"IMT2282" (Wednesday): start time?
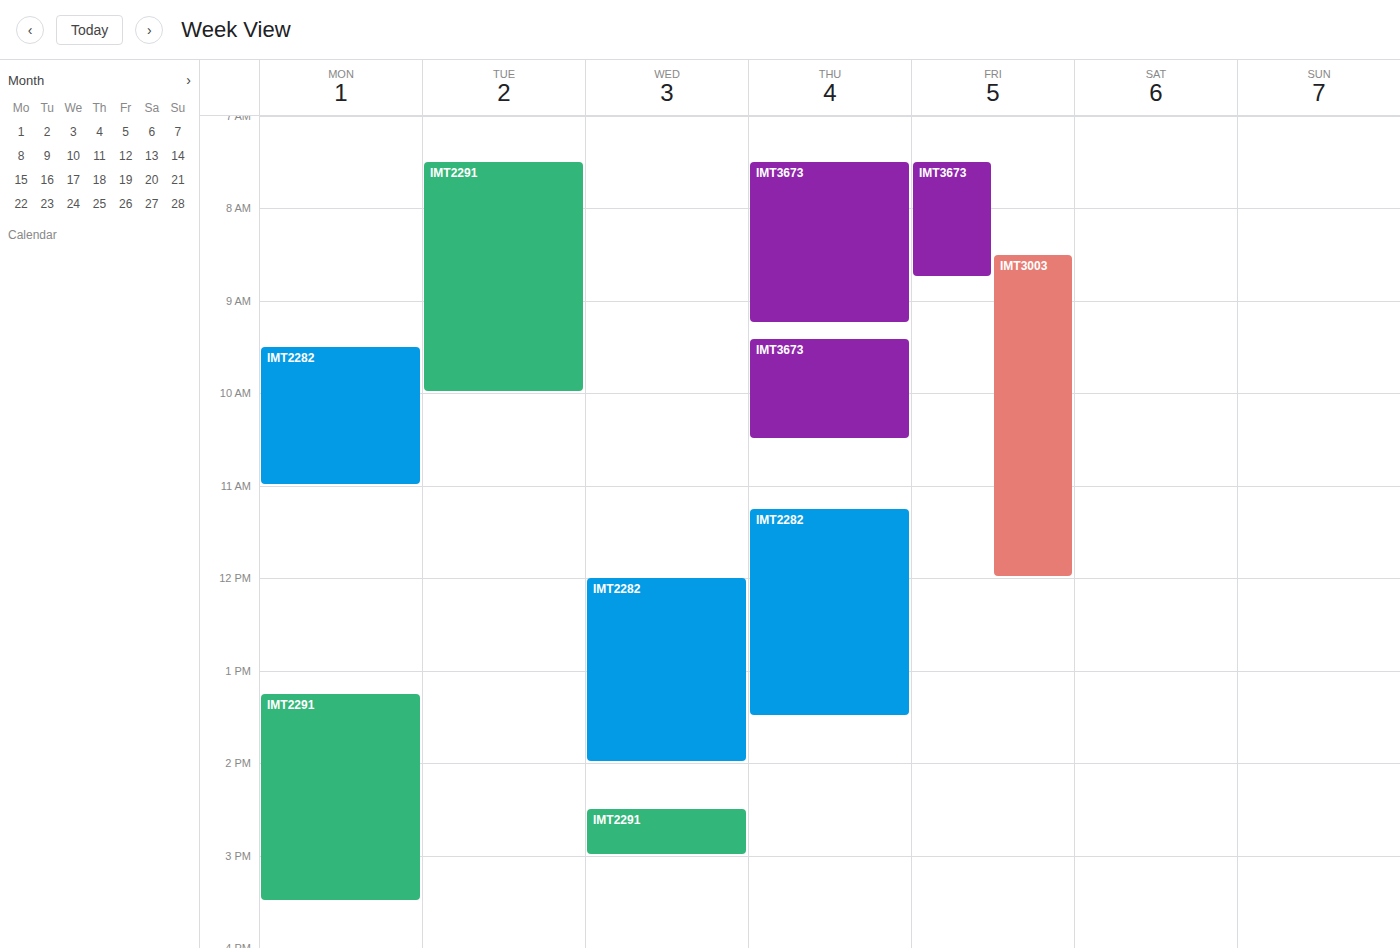
12:00 PM